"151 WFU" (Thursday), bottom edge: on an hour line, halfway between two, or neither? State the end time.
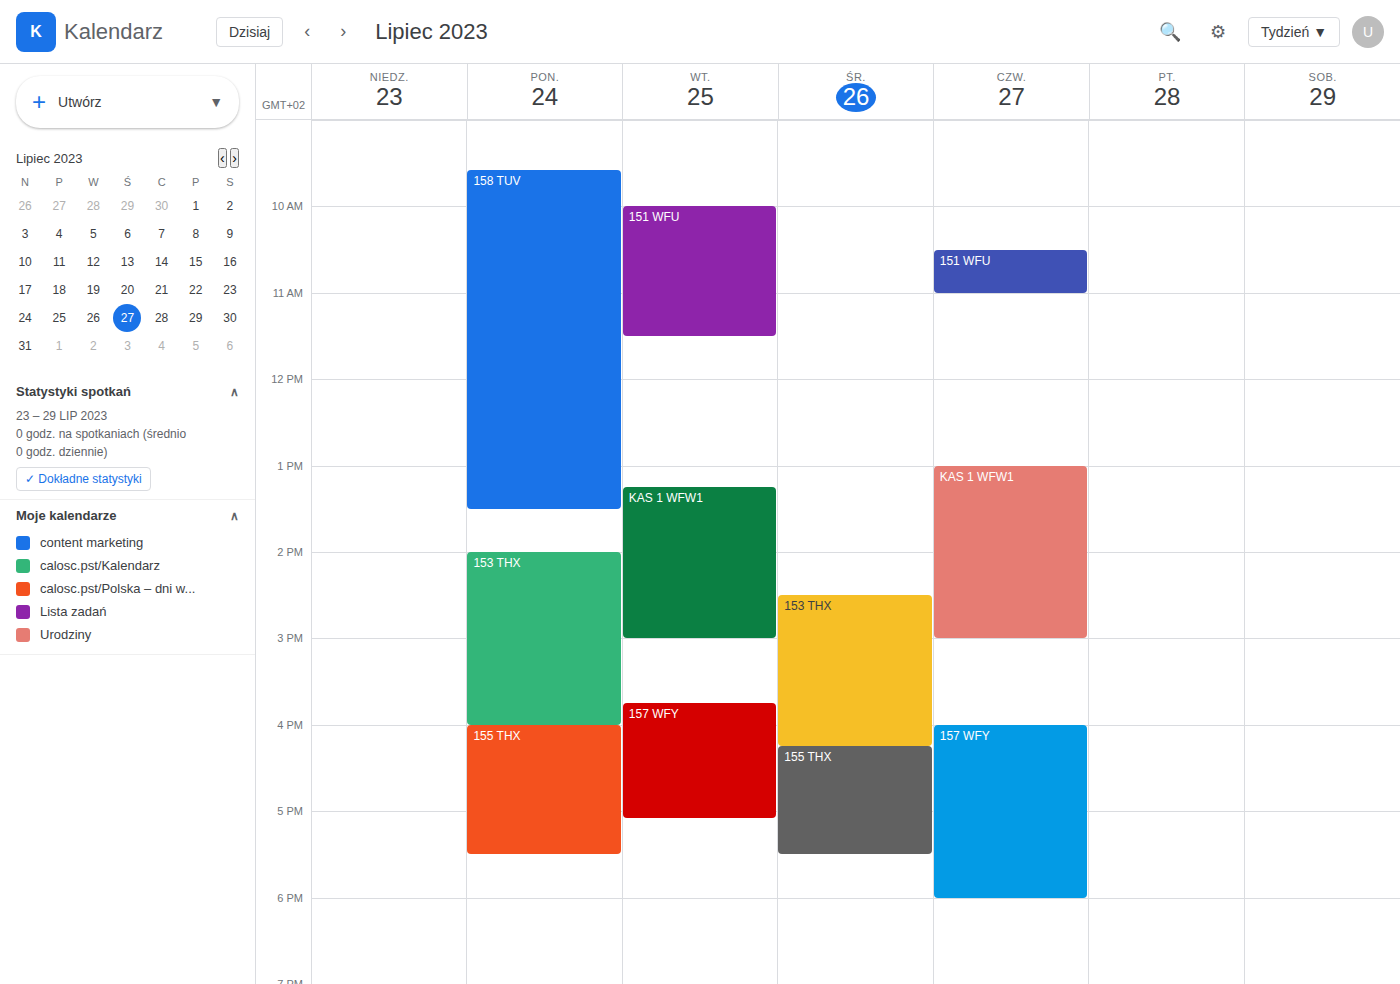
11:00 -- exactly on the 11:00 line.